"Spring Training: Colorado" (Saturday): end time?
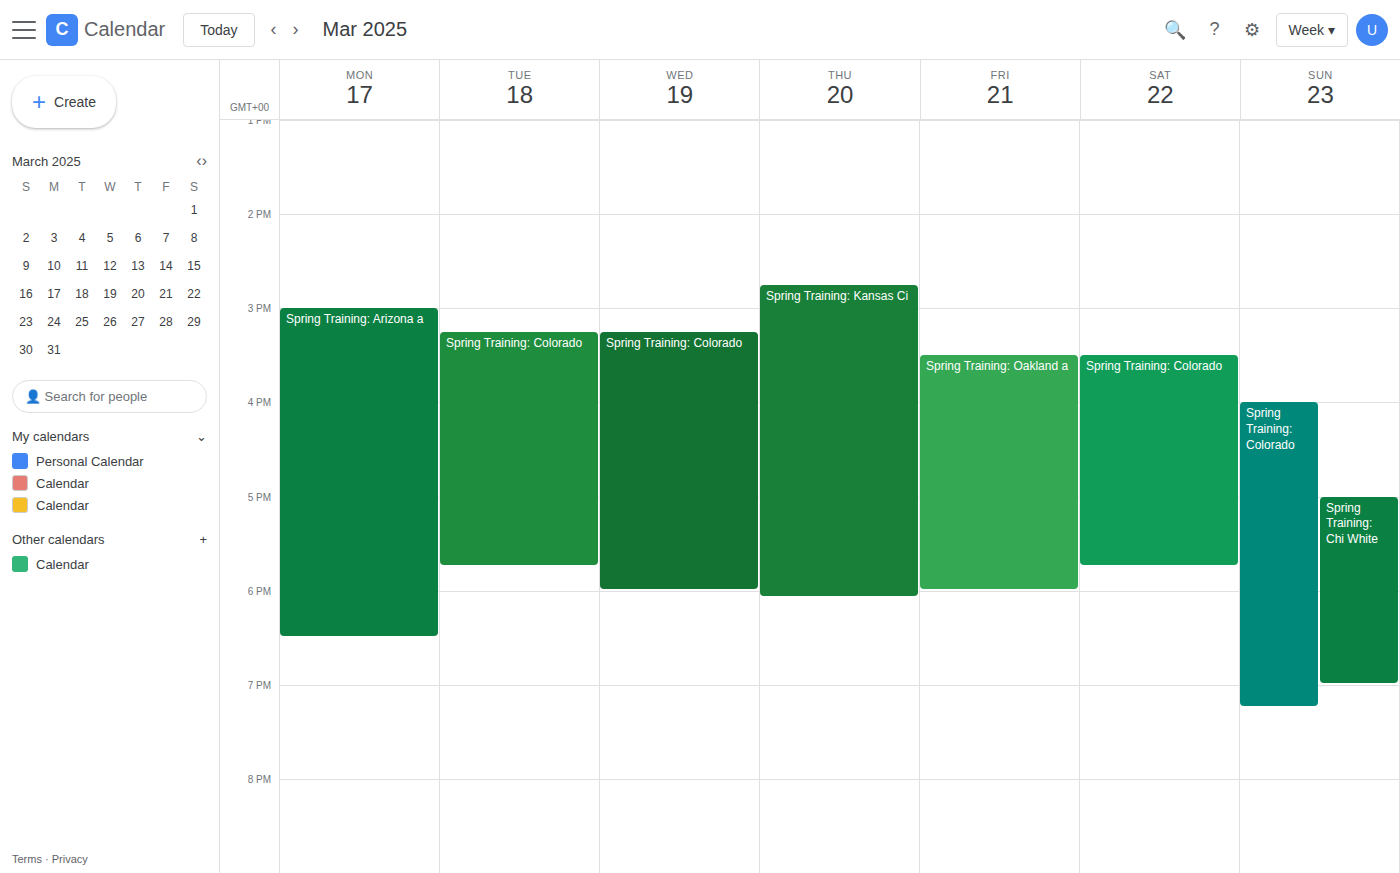
5:45 PM